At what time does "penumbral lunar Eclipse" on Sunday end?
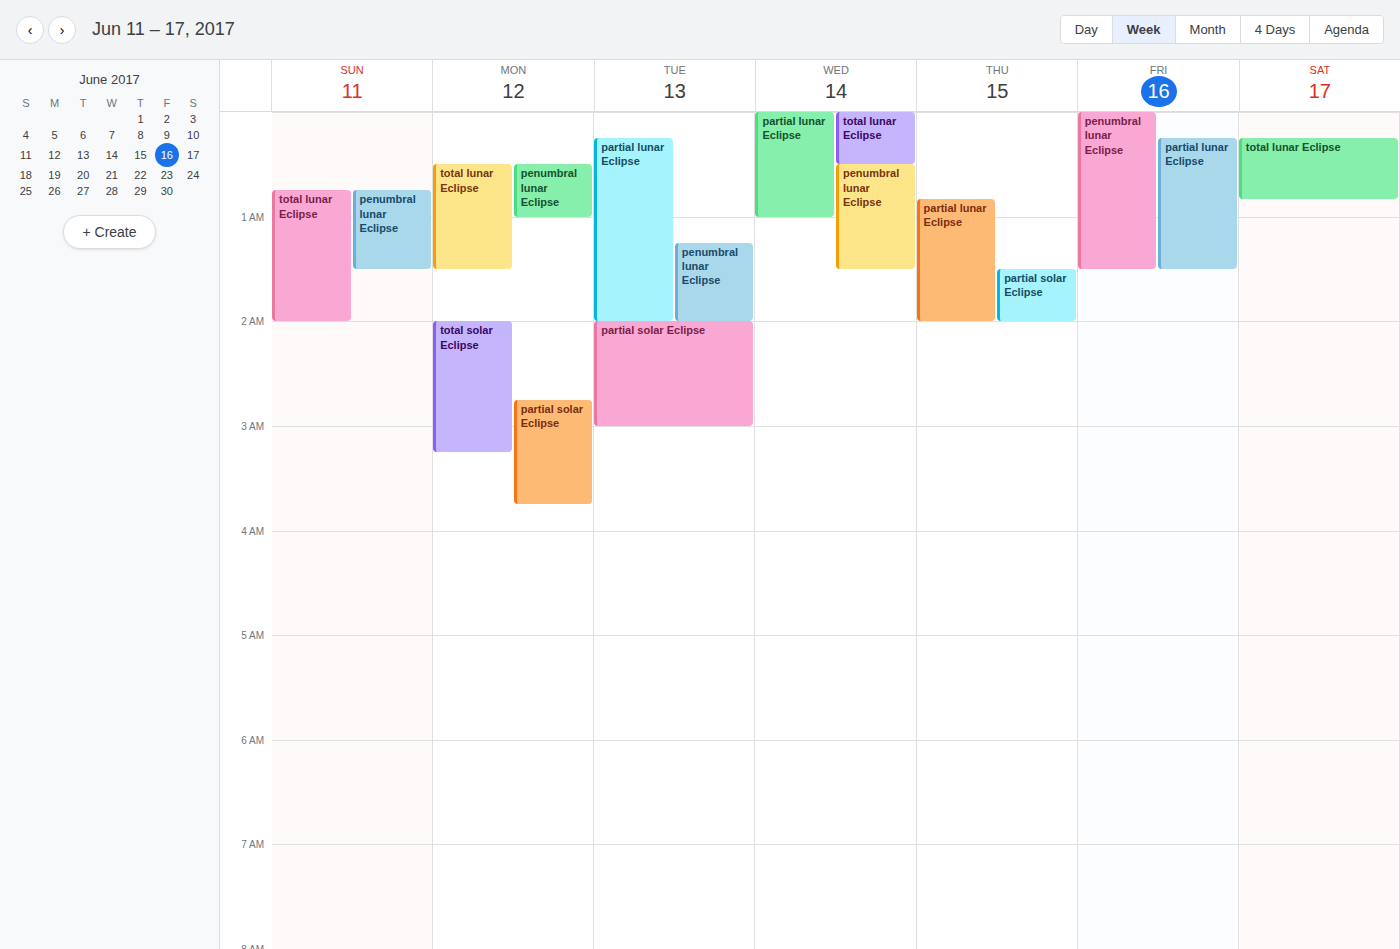
1:30 AM